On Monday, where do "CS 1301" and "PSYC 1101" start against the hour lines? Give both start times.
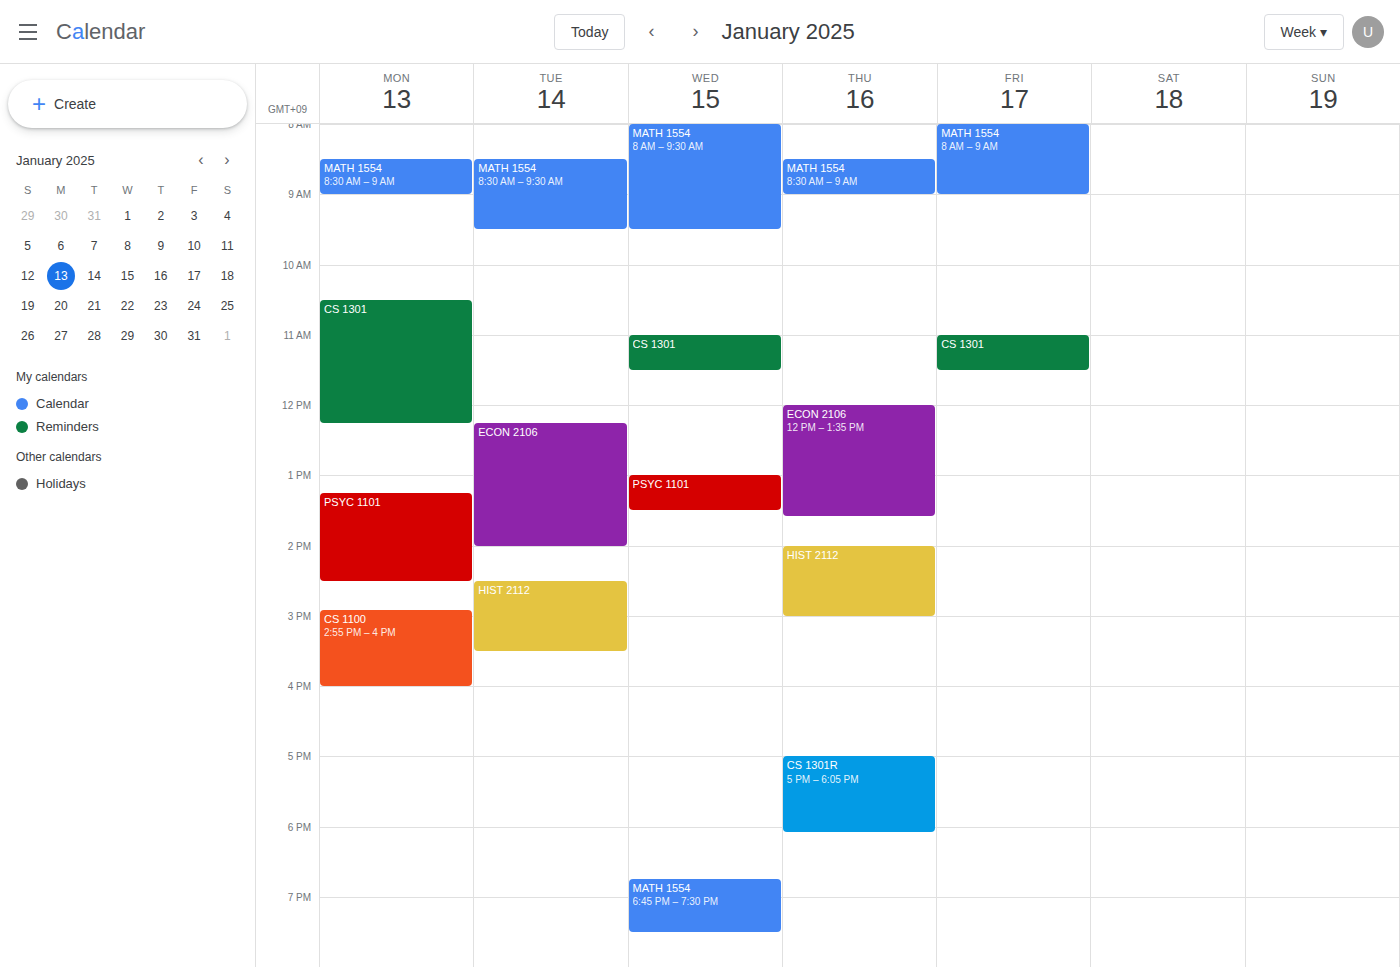
"CS 1301": 10:30 AM, halfway between the 10 AM and 11 AM lines. "PSYC 1101": 1:15 PM, neither: a quarter of the way from the 1 PM line to the 2 PM line.